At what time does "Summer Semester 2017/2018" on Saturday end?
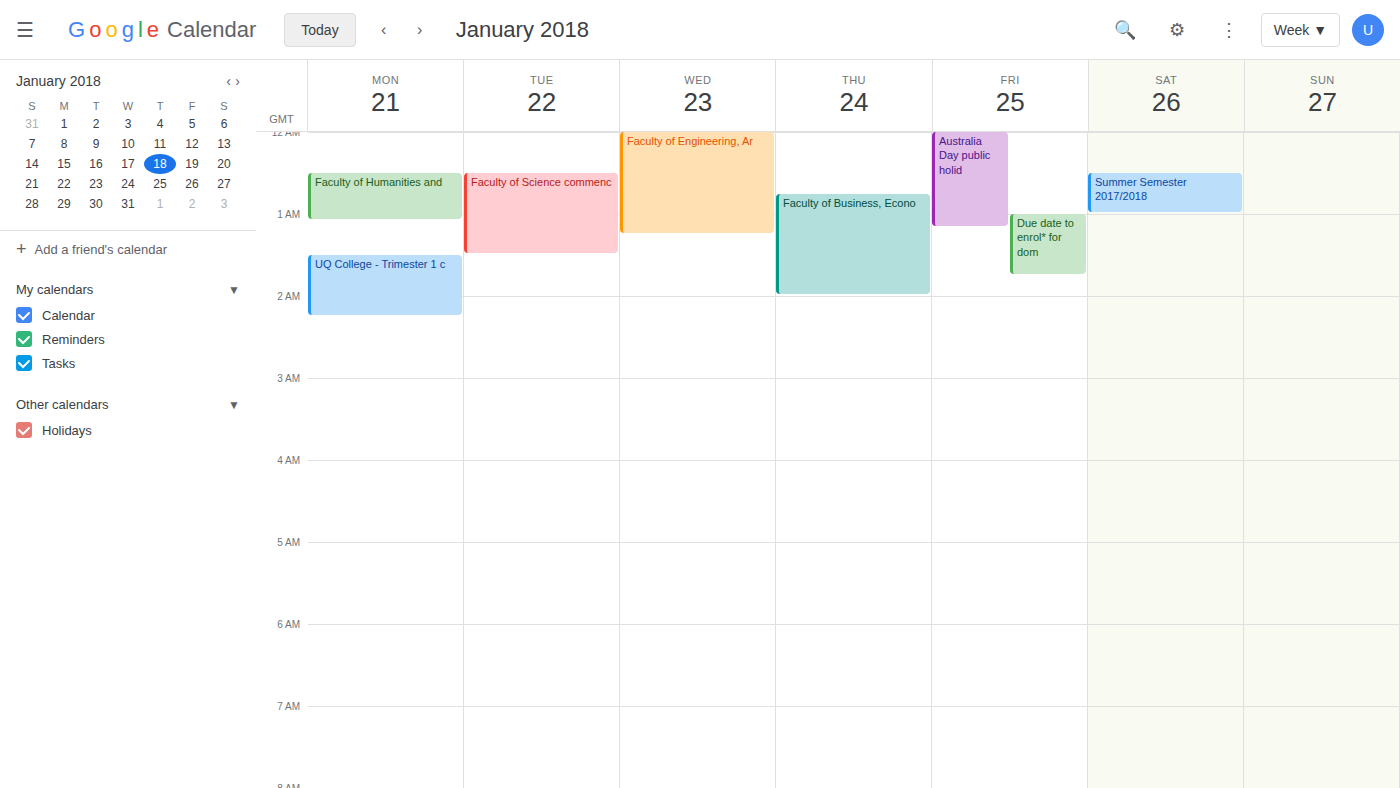
1:00 AM